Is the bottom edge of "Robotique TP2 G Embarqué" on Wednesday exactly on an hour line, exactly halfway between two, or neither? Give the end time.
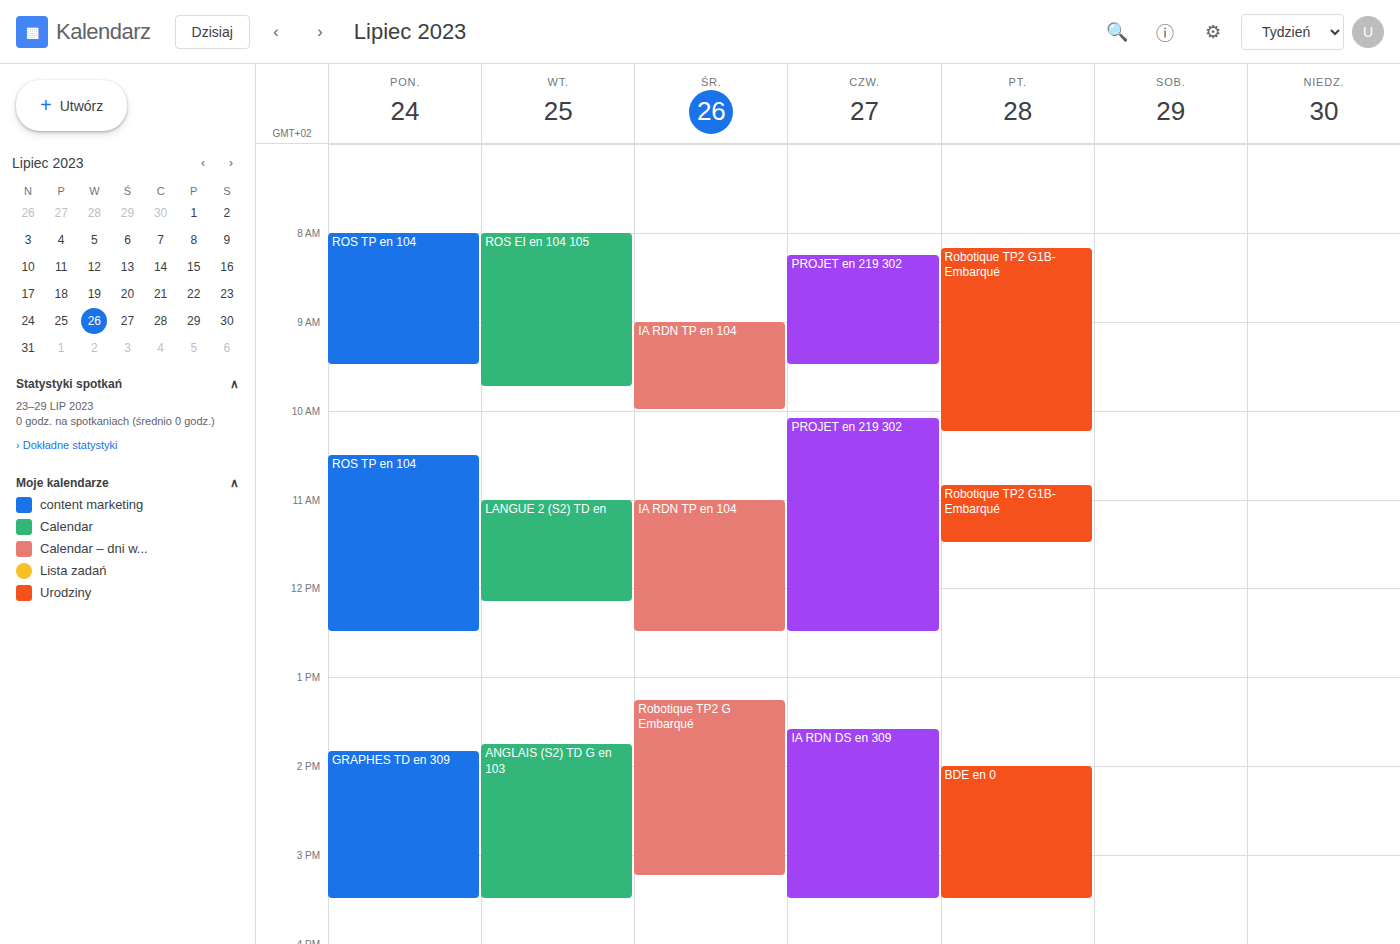
3:15 PM -- neither: a quarter of the way from the 3 PM line to the 4 PM line.